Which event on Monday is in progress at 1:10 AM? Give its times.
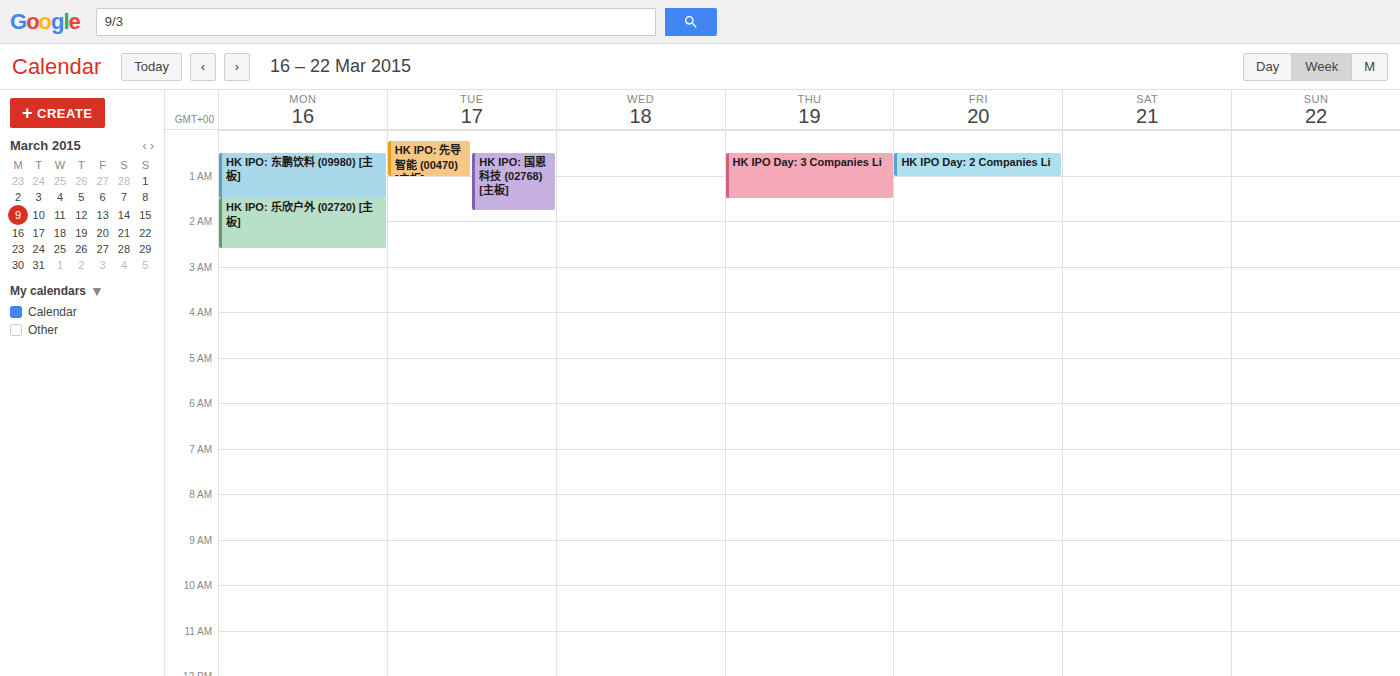
"HK IPO: 东鹏饮料 (09980) [主板]", 12:30 AM to 1:30 AM